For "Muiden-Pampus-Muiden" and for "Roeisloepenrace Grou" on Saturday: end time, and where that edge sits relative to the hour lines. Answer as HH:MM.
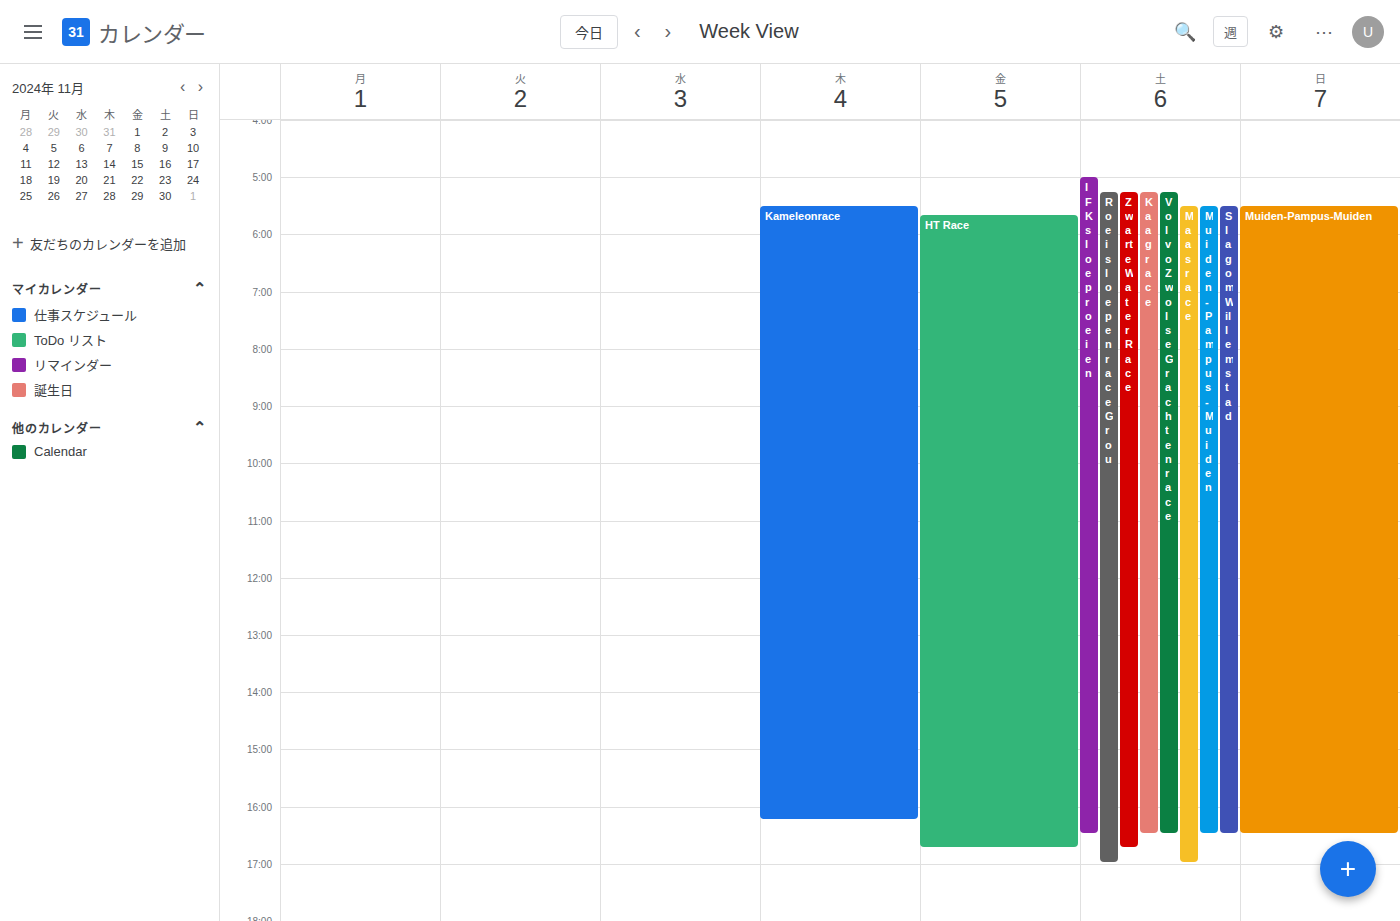
"Muiden-Pampus-Muiden": 16:30, halfway between the 16:00 and 17:00 lines. "Roeisloepenrace Grou": 17:00, exactly on the 17:00 line.